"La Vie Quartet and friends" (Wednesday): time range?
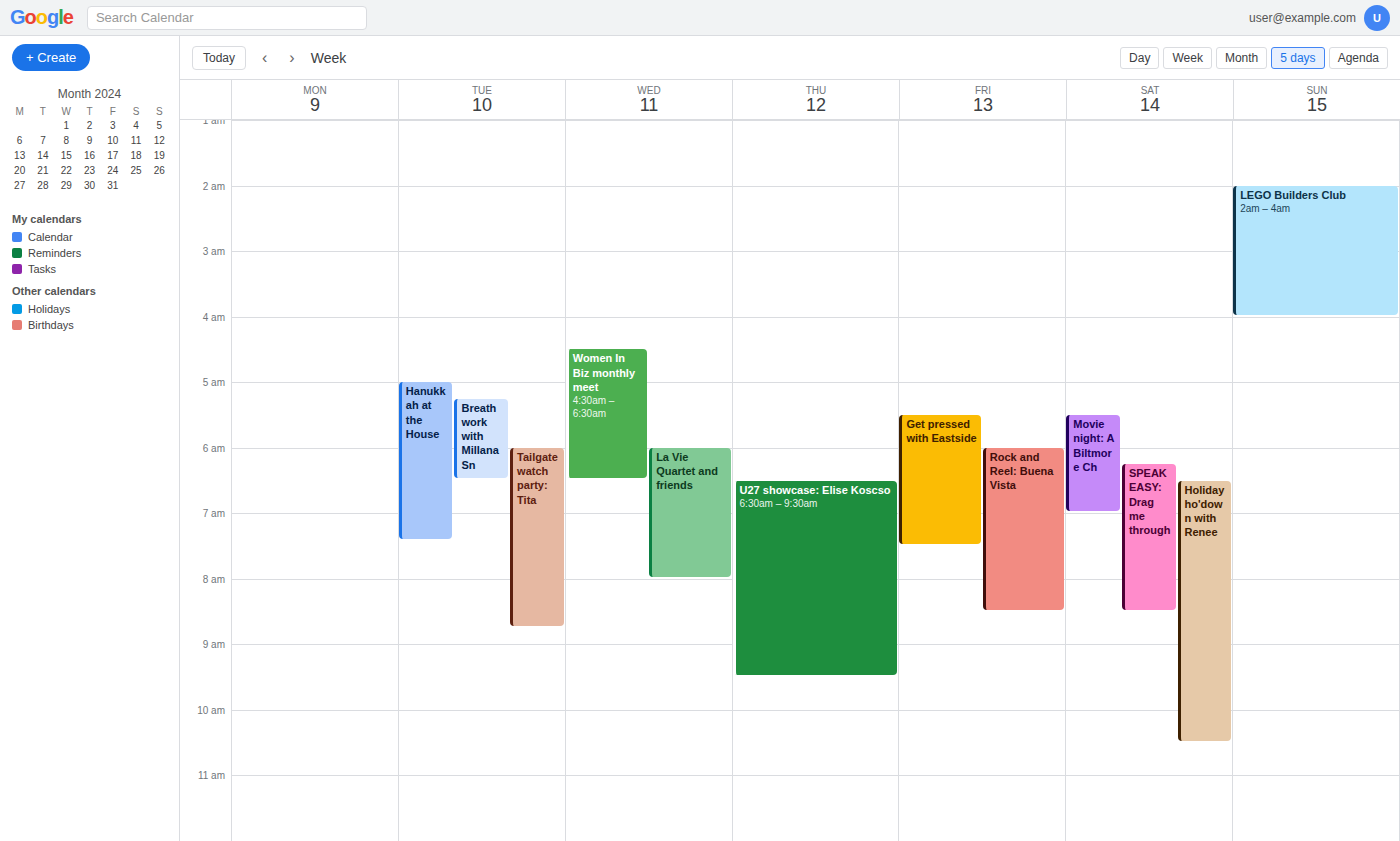
6:00 AM to 8:00 AM